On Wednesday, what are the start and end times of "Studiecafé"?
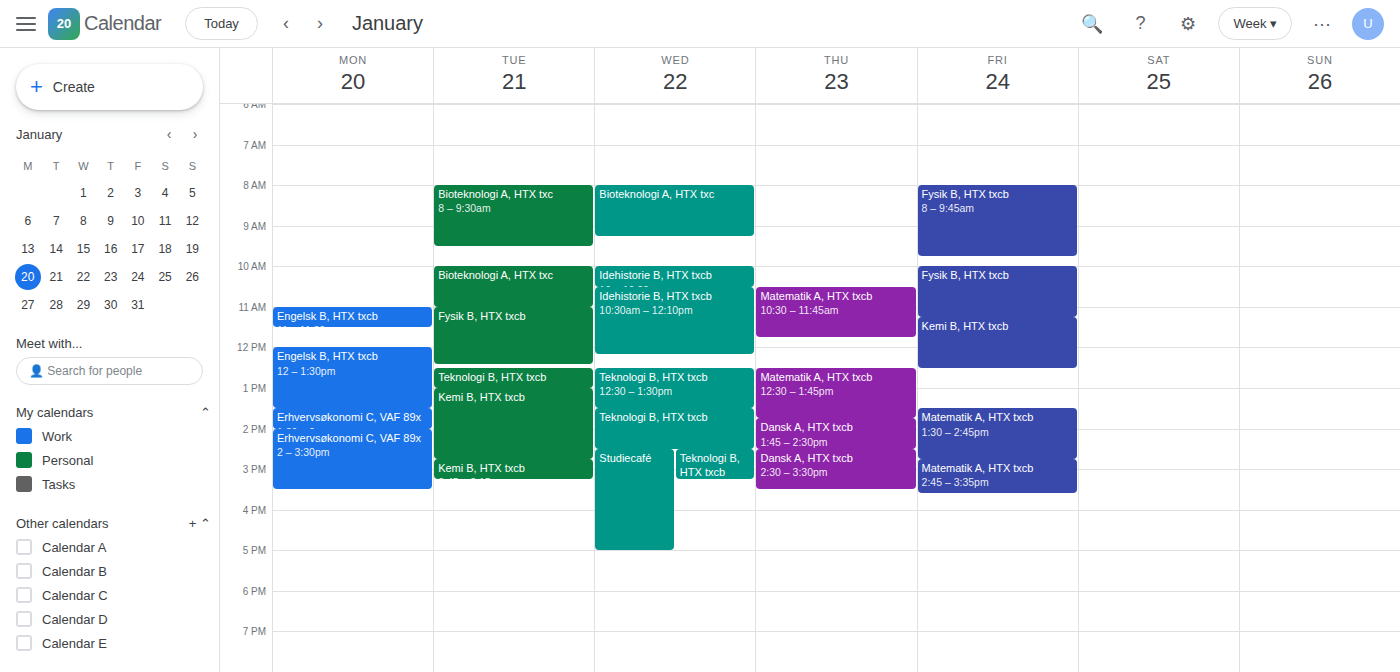
2:30 PM to 5:00 PM